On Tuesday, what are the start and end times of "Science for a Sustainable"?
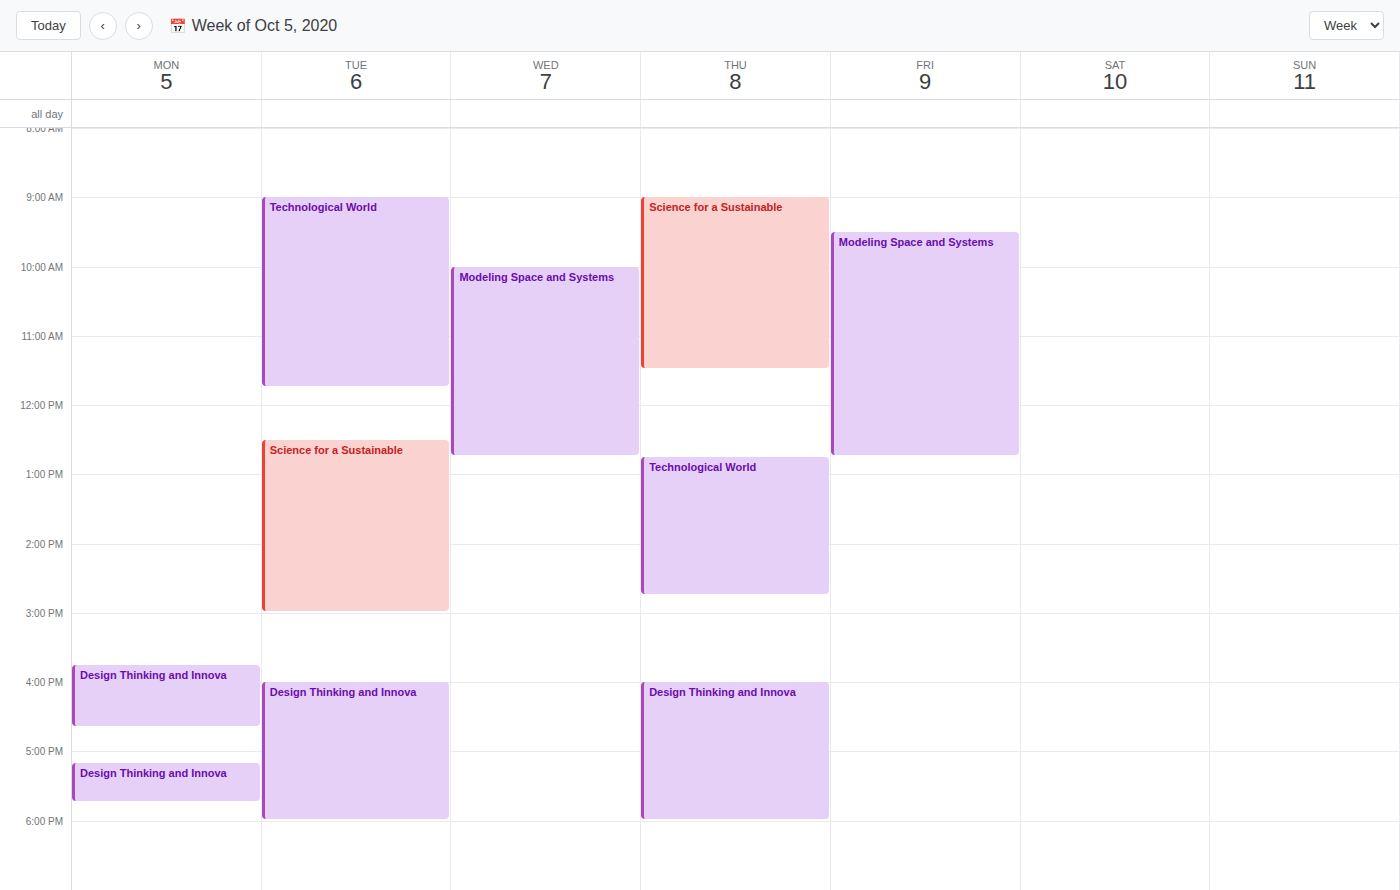
12:30 PM to 3:00 PM